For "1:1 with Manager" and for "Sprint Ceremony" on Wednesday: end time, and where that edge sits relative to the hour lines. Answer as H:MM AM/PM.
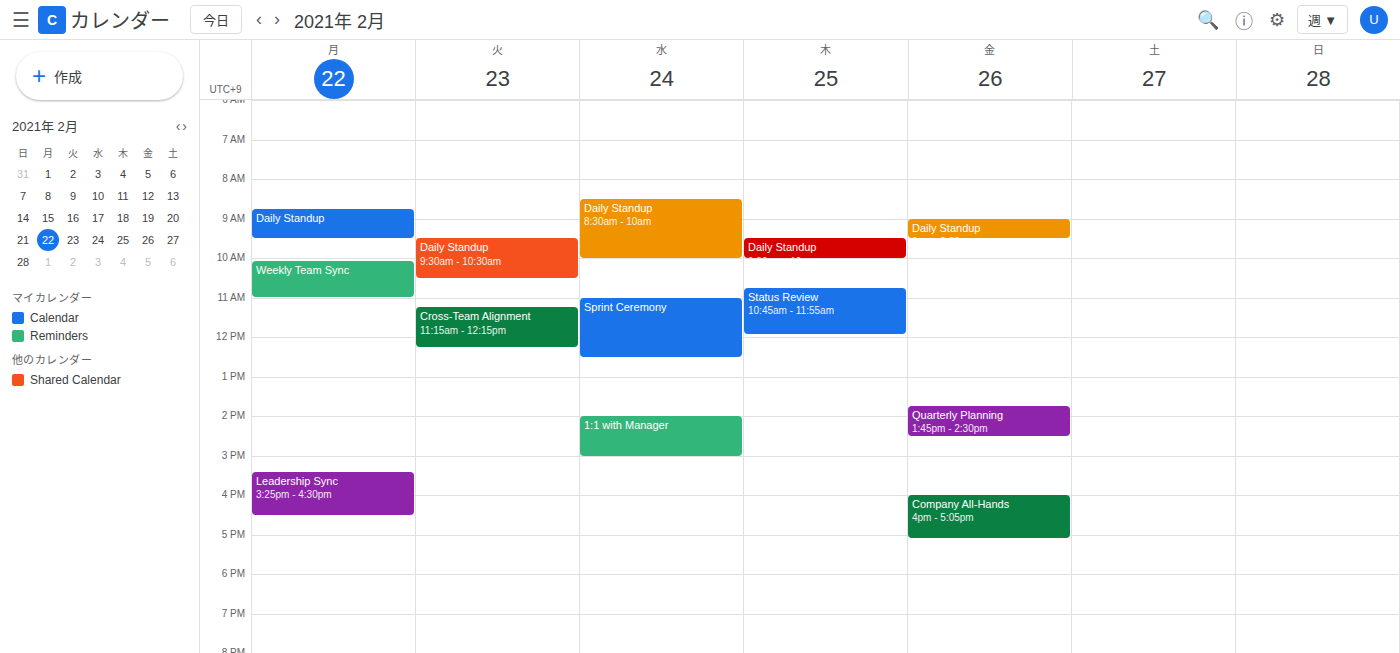
"1:1 with Manager": 3:00 PM, exactly on the 3 PM line. "Sprint Ceremony": 12:30 PM, halfway between the 12 PM and 1 PM lines.